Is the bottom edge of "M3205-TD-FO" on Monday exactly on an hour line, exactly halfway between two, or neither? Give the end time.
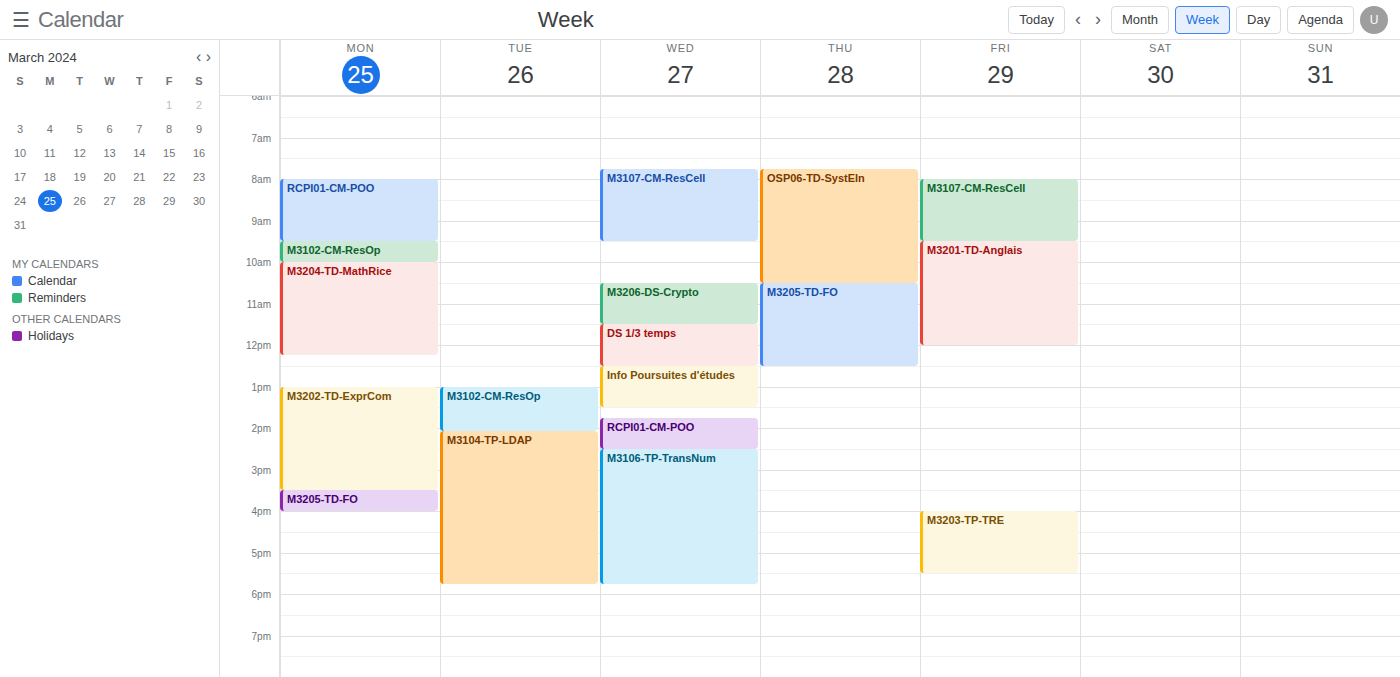
4:00 PM -- exactly on the 4 PM line.